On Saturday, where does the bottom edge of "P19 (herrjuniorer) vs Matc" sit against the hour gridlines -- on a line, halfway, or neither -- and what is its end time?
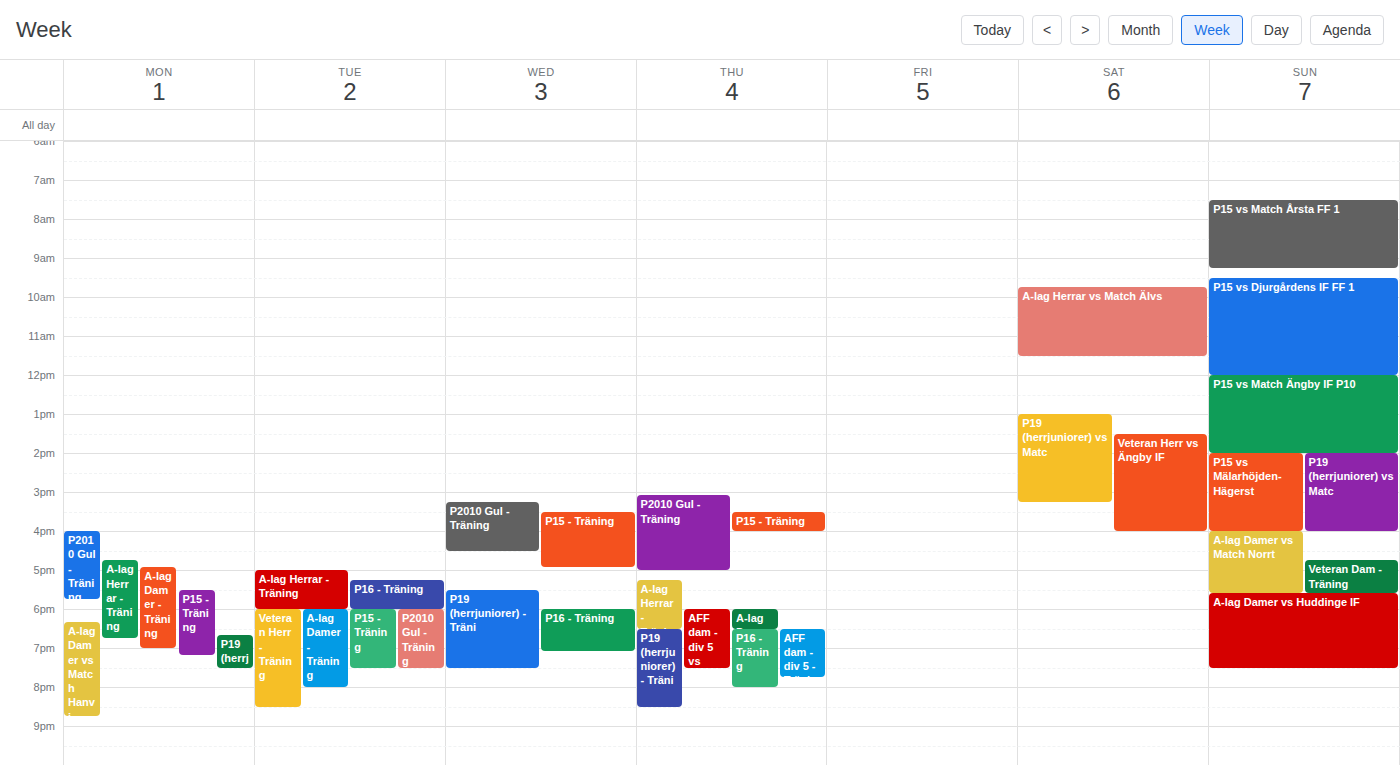
3:15 PM -- neither: a quarter of the way from the 3 PM line to the 4 PM line.